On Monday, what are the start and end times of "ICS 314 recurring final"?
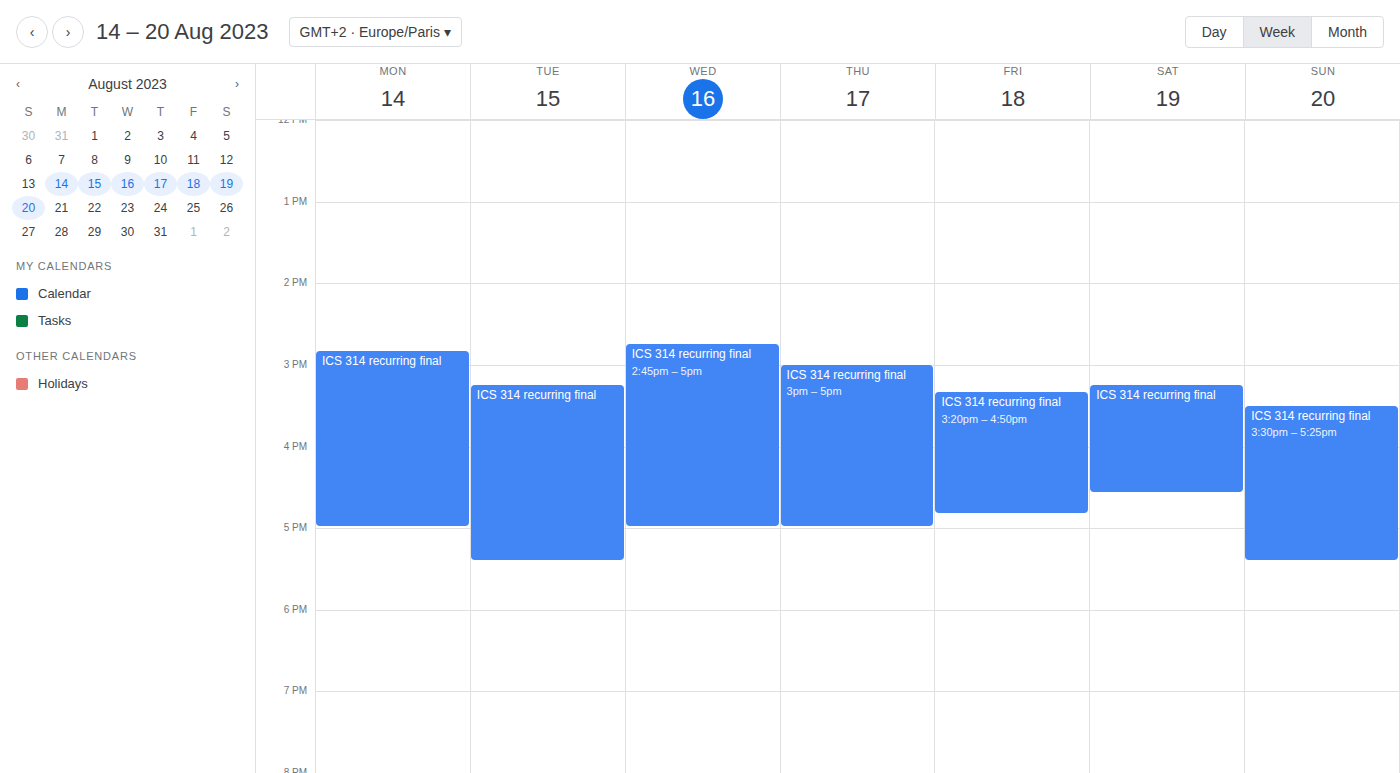
14:50 to 17:00